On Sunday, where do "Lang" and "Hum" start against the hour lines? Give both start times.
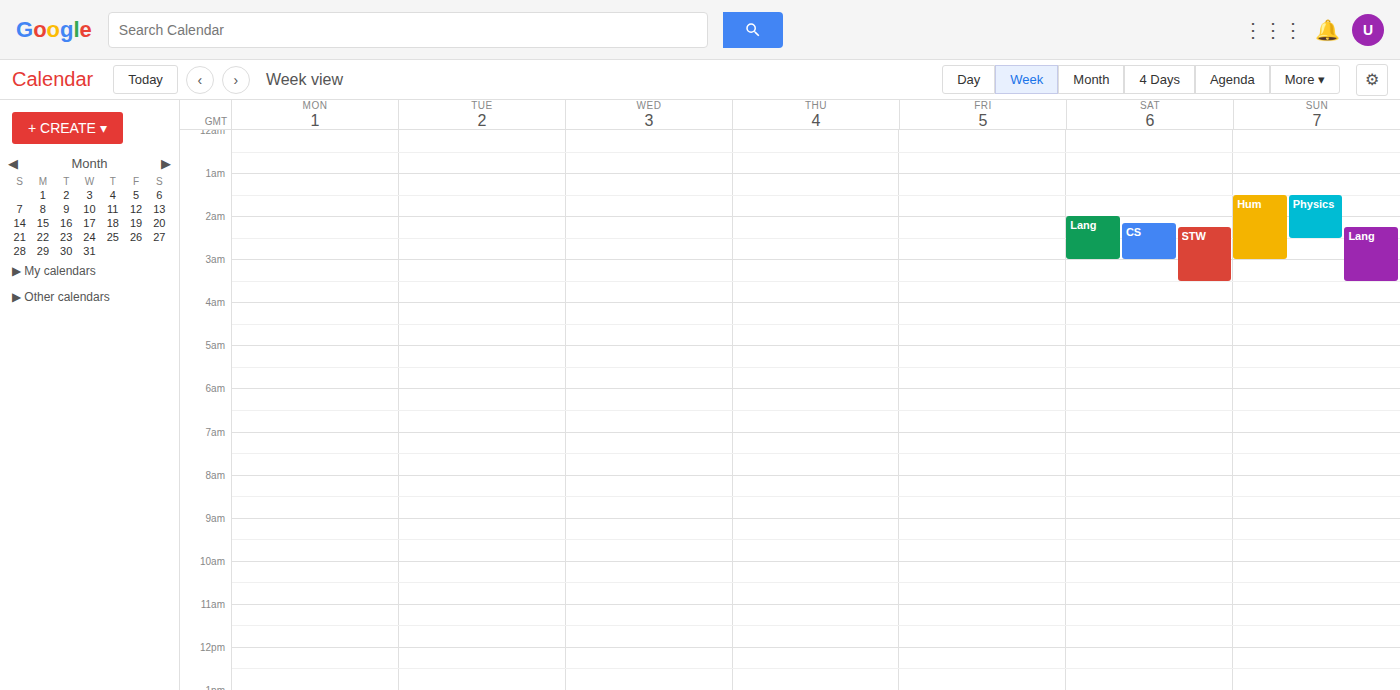
"Lang": 2:15 AM, neither: a quarter of the way from the 2 AM line to the 3 AM line. "Hum": 1:30 AM, halfway between the 1 AM and 2 AM lines.